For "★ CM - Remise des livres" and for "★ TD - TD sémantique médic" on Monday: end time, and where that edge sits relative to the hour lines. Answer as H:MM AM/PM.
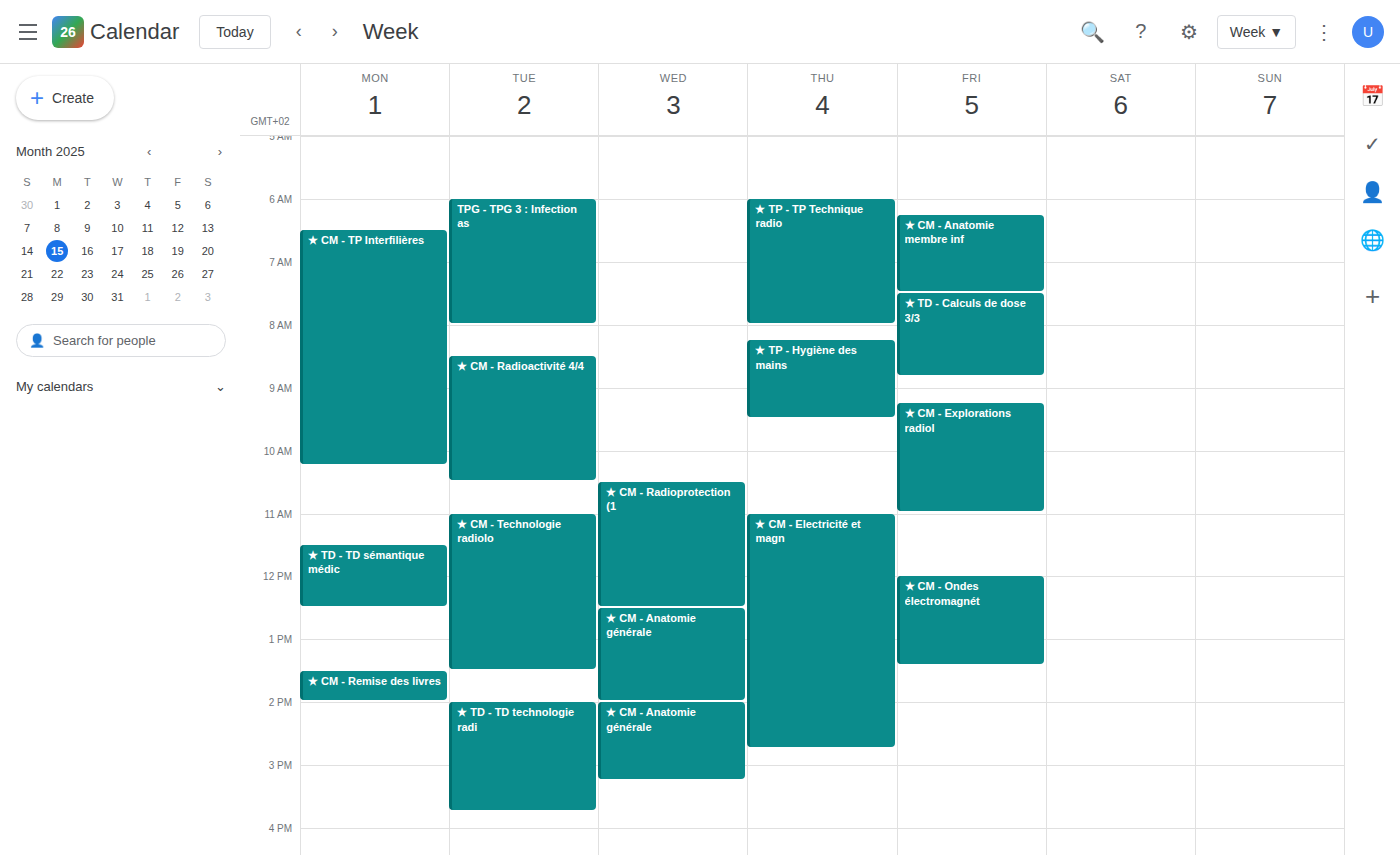
"★ CM - Remise des livres": 2:00 PM, exactly on the 2 PM line. "★ TD - TD sémantique médic": 12:30 PM, halfway between the 12 PM and 1 PM lines.